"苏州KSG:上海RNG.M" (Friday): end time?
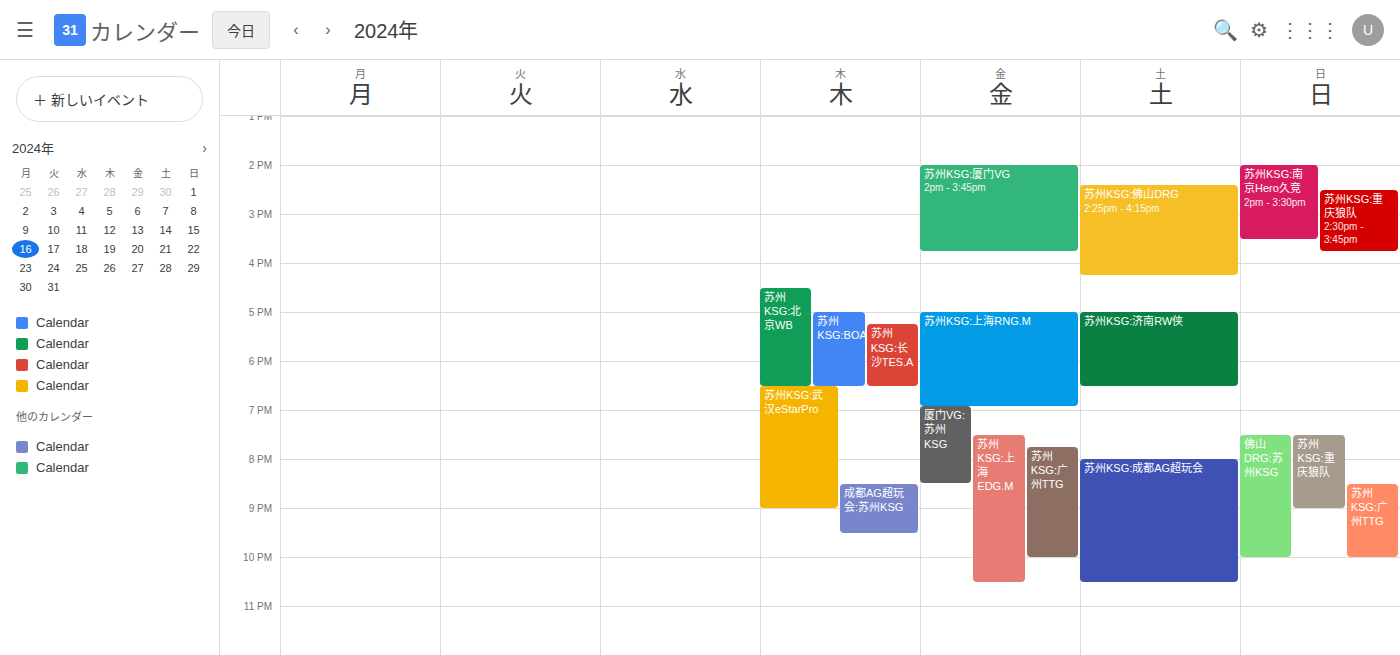
6:55 PM